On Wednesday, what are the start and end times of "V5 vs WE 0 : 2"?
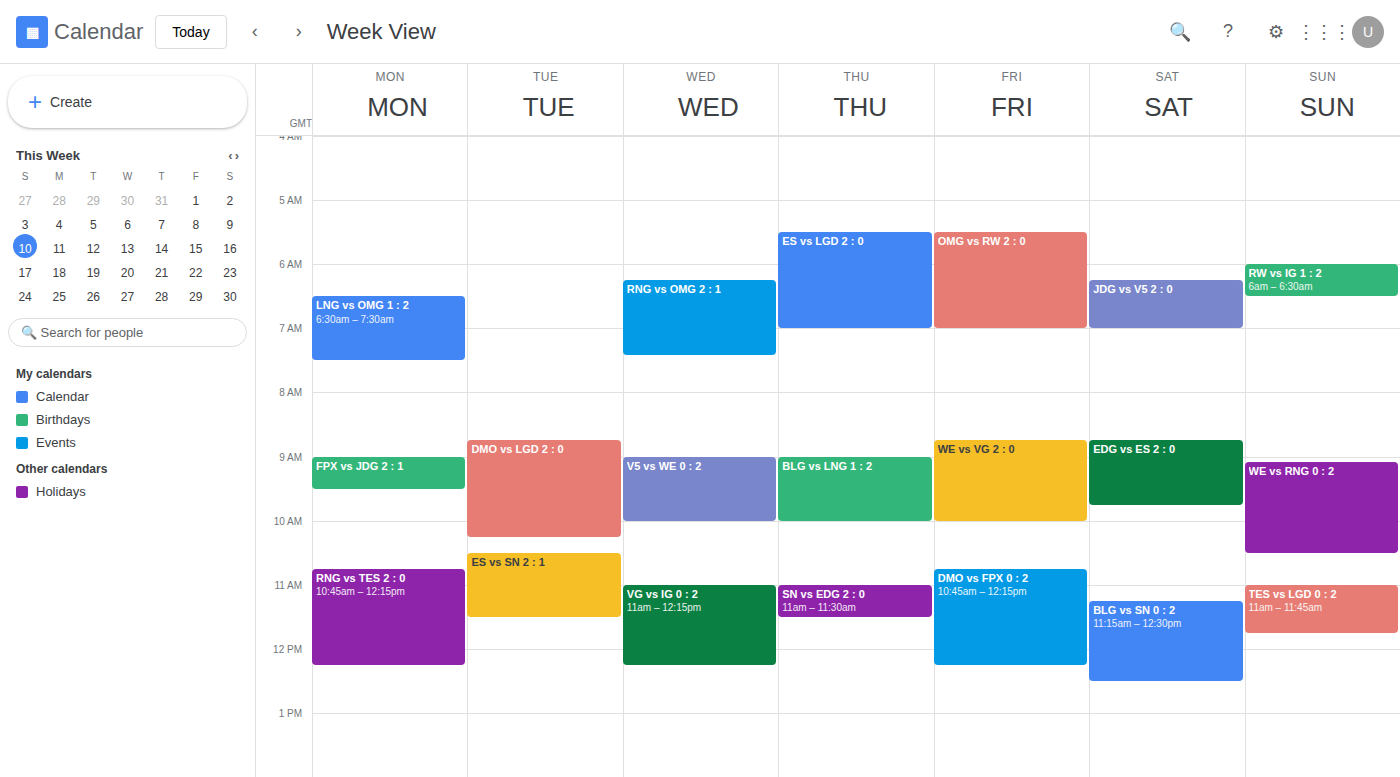
09:00 to 10:00